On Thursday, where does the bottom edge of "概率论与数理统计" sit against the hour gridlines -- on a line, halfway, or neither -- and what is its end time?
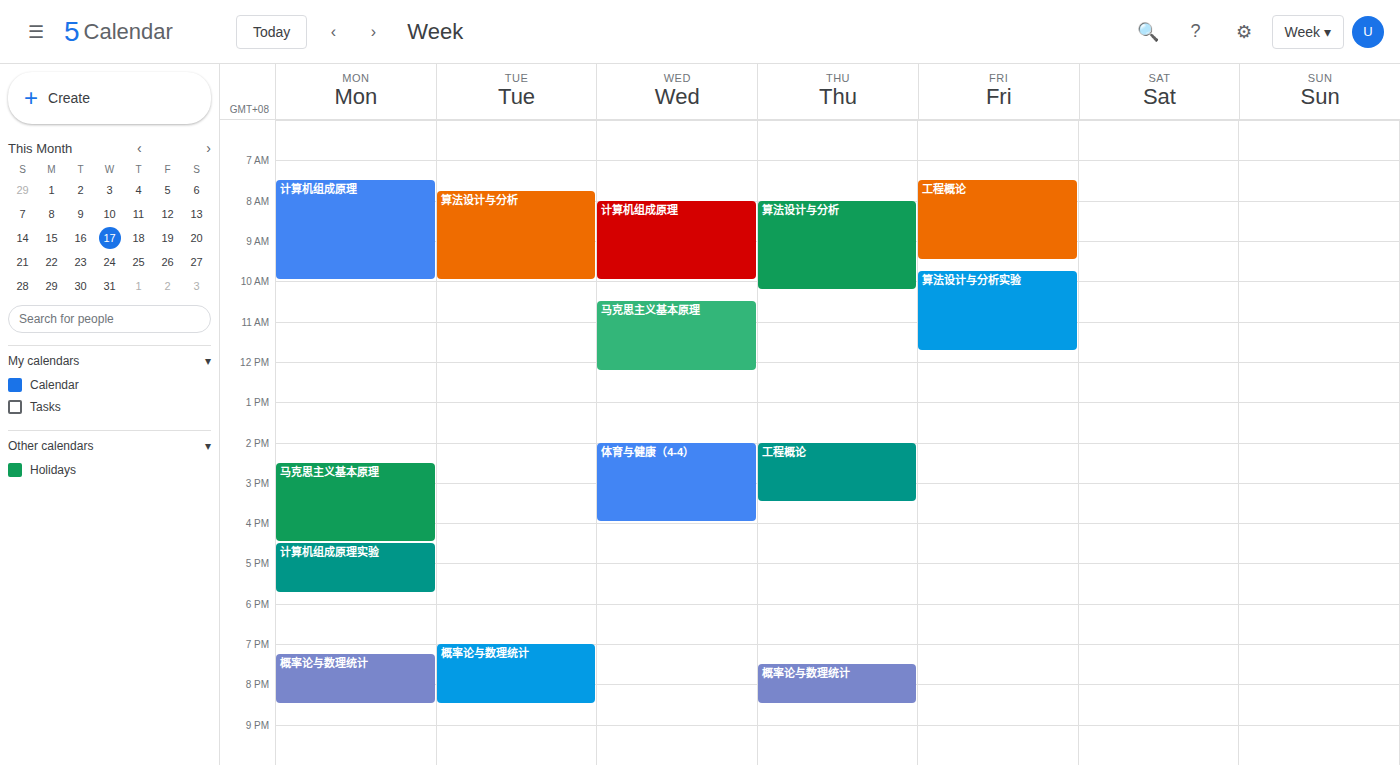
8:30 PM -- halfway between the 8 PM and 9 PM lines.